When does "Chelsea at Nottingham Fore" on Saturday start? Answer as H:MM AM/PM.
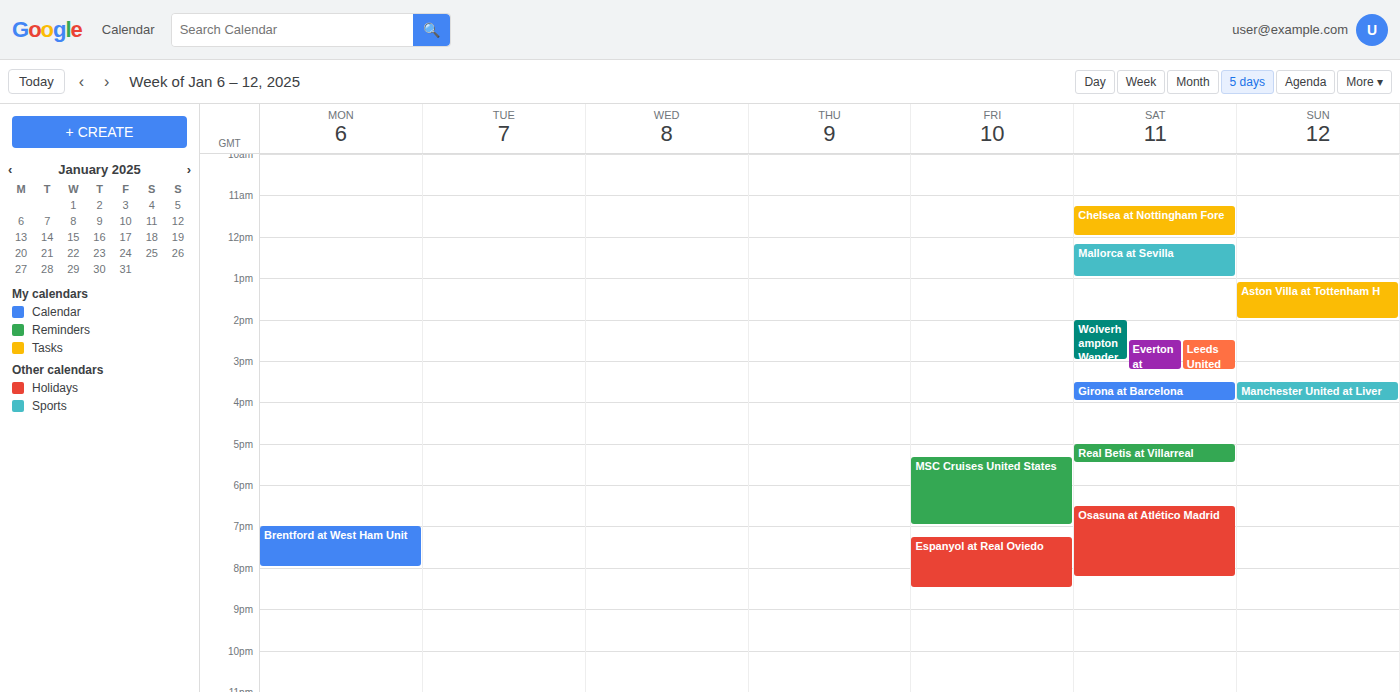
11:15 AM